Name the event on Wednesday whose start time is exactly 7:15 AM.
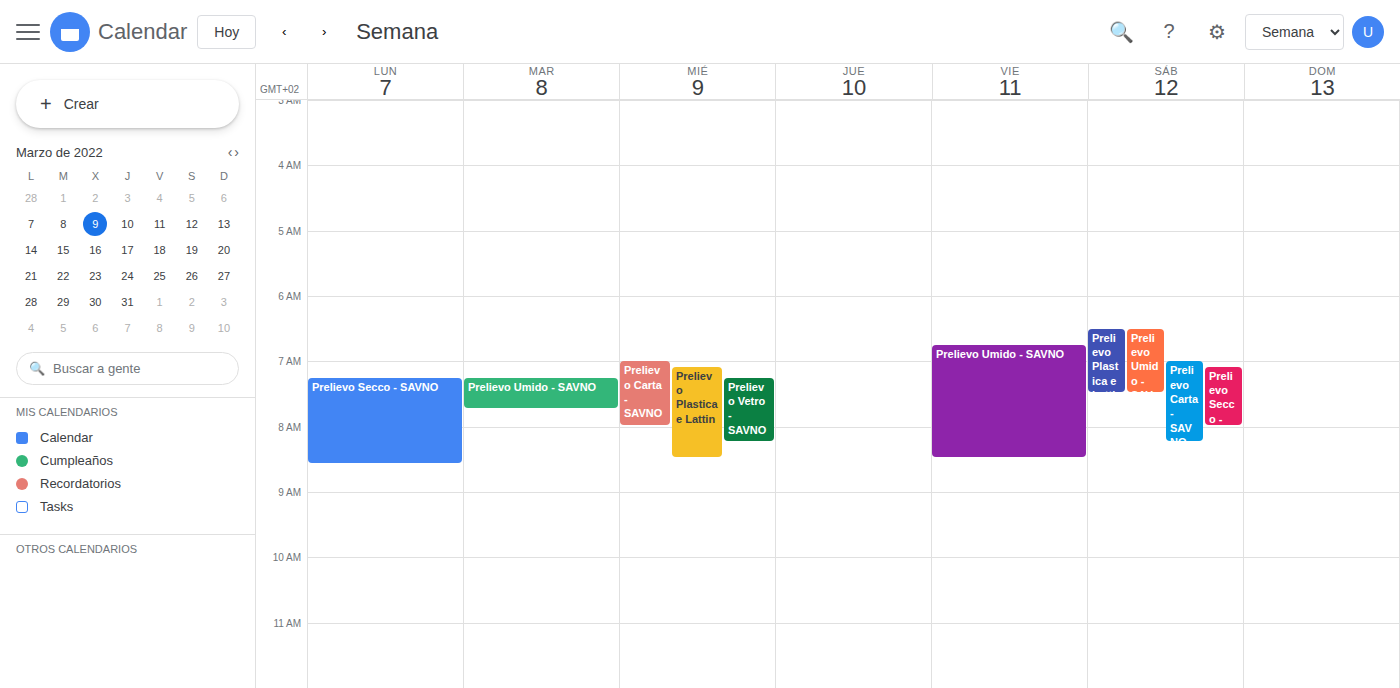
"Prelievo Vetro - SAVNO"